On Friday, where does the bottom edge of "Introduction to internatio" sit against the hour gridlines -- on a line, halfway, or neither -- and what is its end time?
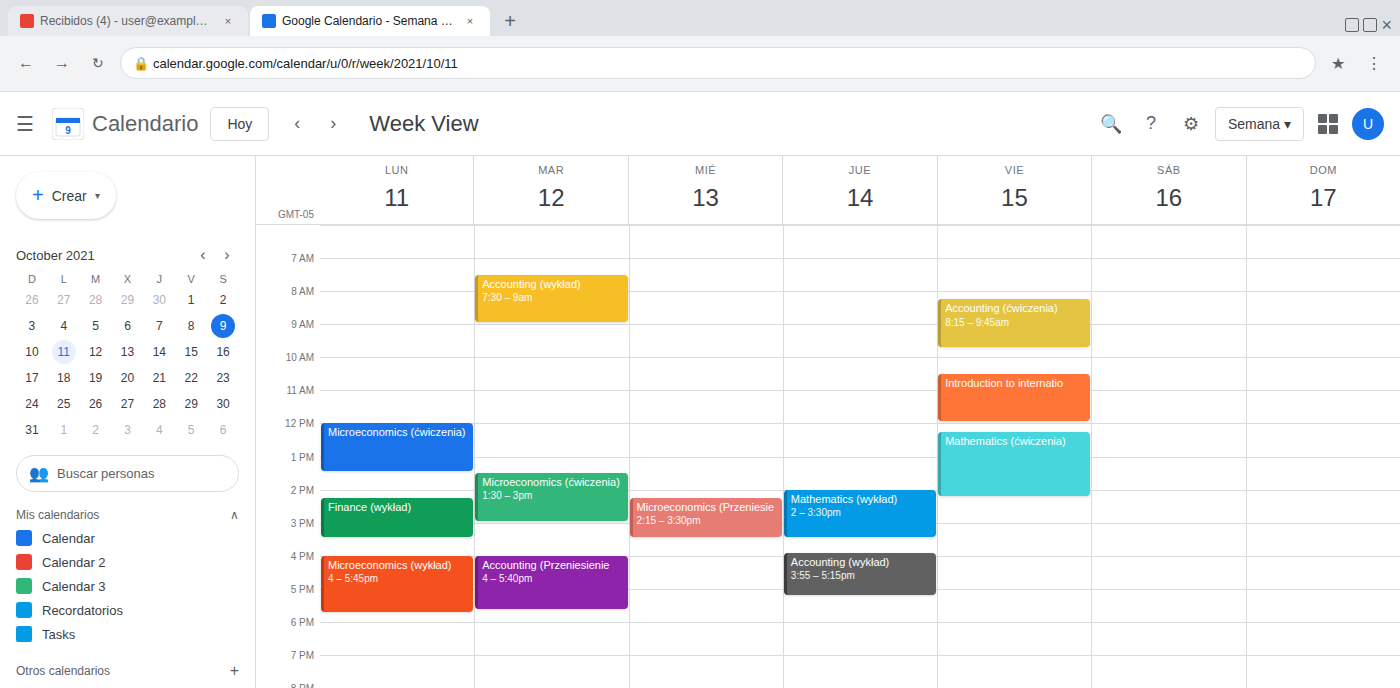
12:00 PM -- exactly on the 12 PM line.